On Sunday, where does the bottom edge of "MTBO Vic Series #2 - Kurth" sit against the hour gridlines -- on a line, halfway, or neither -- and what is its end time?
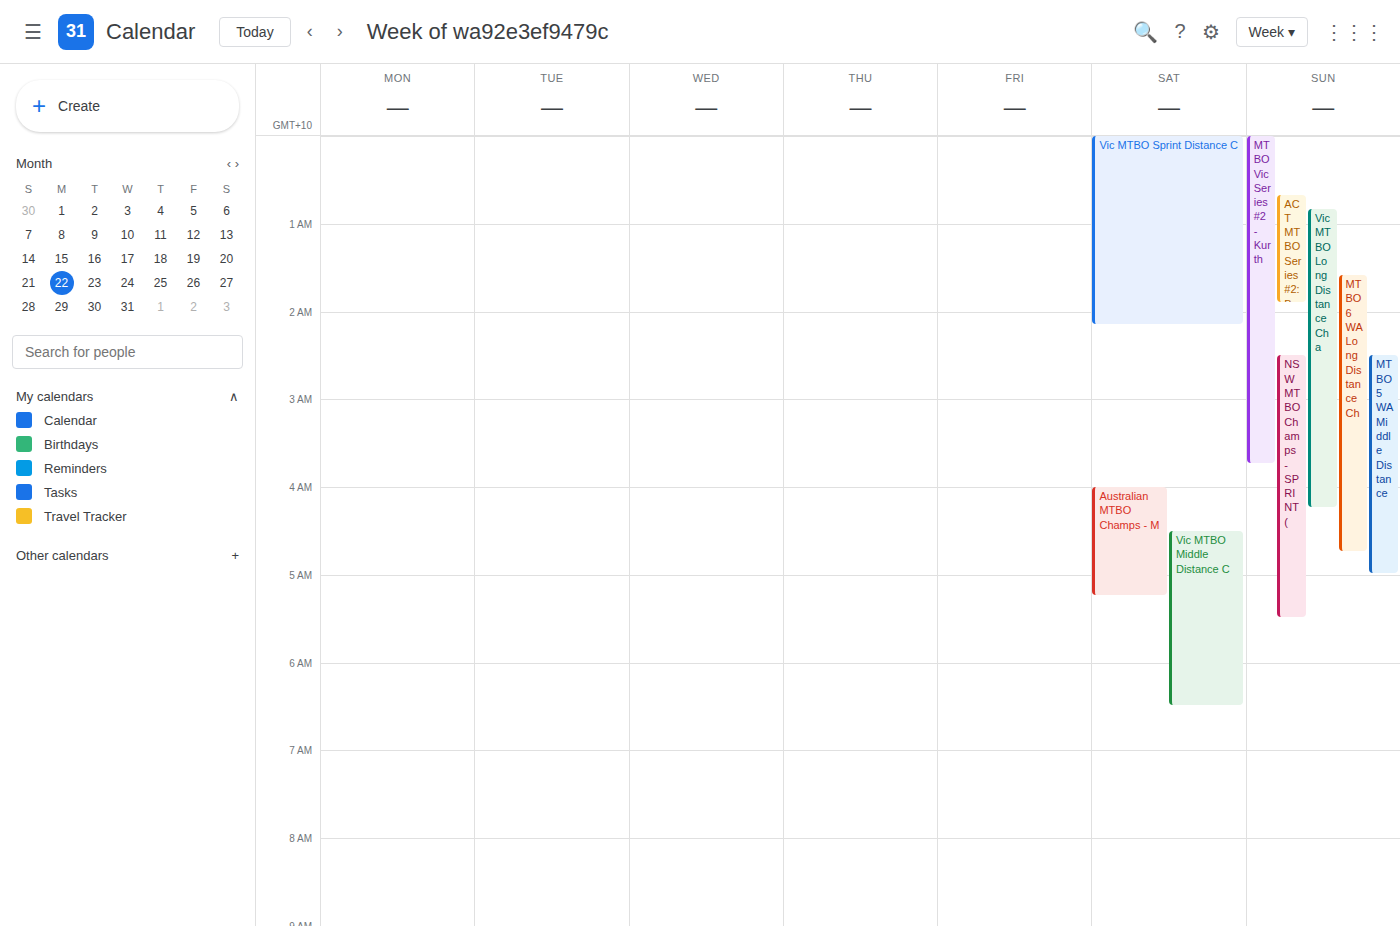
03:45 -- neither: three quarters of the way from the 03:00 line to the 04:00 line.